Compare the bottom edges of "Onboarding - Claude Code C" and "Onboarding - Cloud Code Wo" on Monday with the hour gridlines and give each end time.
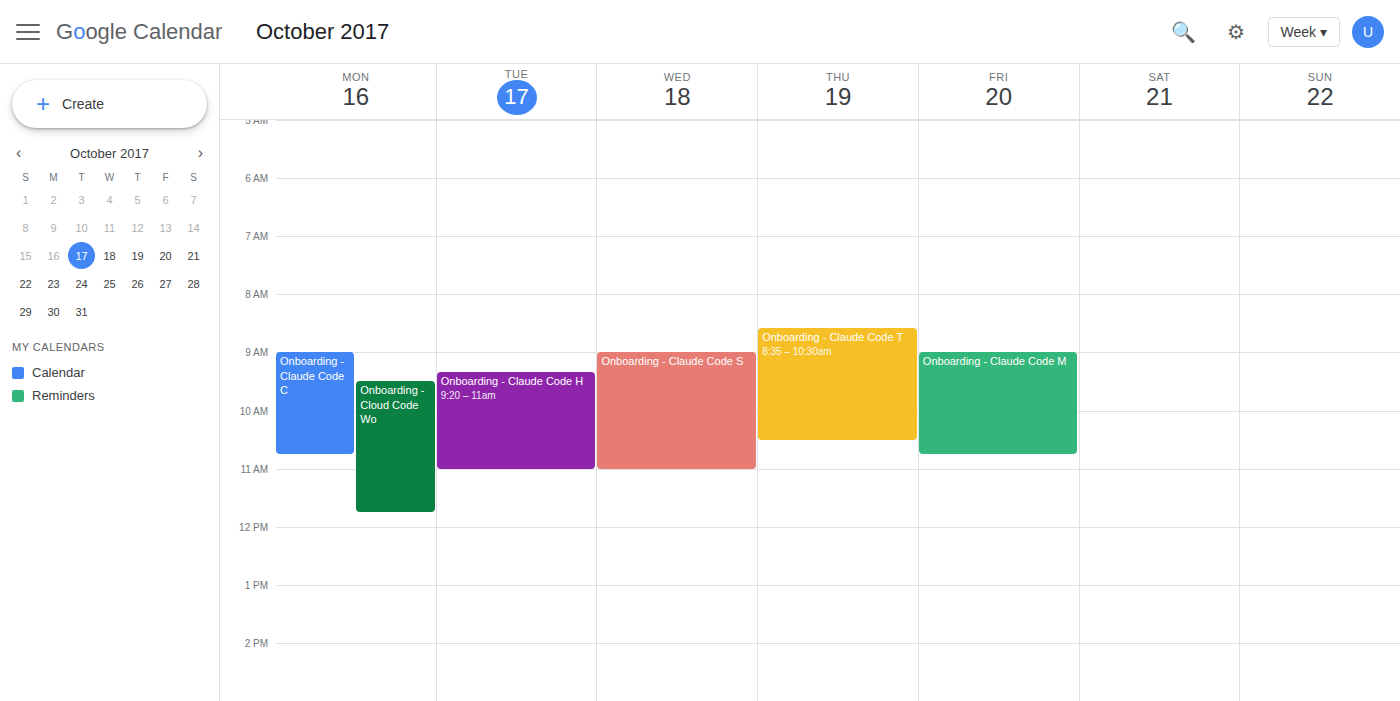
"Onboarding - Claude Code C": 10:45 AM, neither: three quarters of the way from the 10 AM line to the 11 AM line. "Onboarding - Cloud Code Wo": 11:45 AM, neither: three quarters of the way from the 11 AM line to the 12 PM line.